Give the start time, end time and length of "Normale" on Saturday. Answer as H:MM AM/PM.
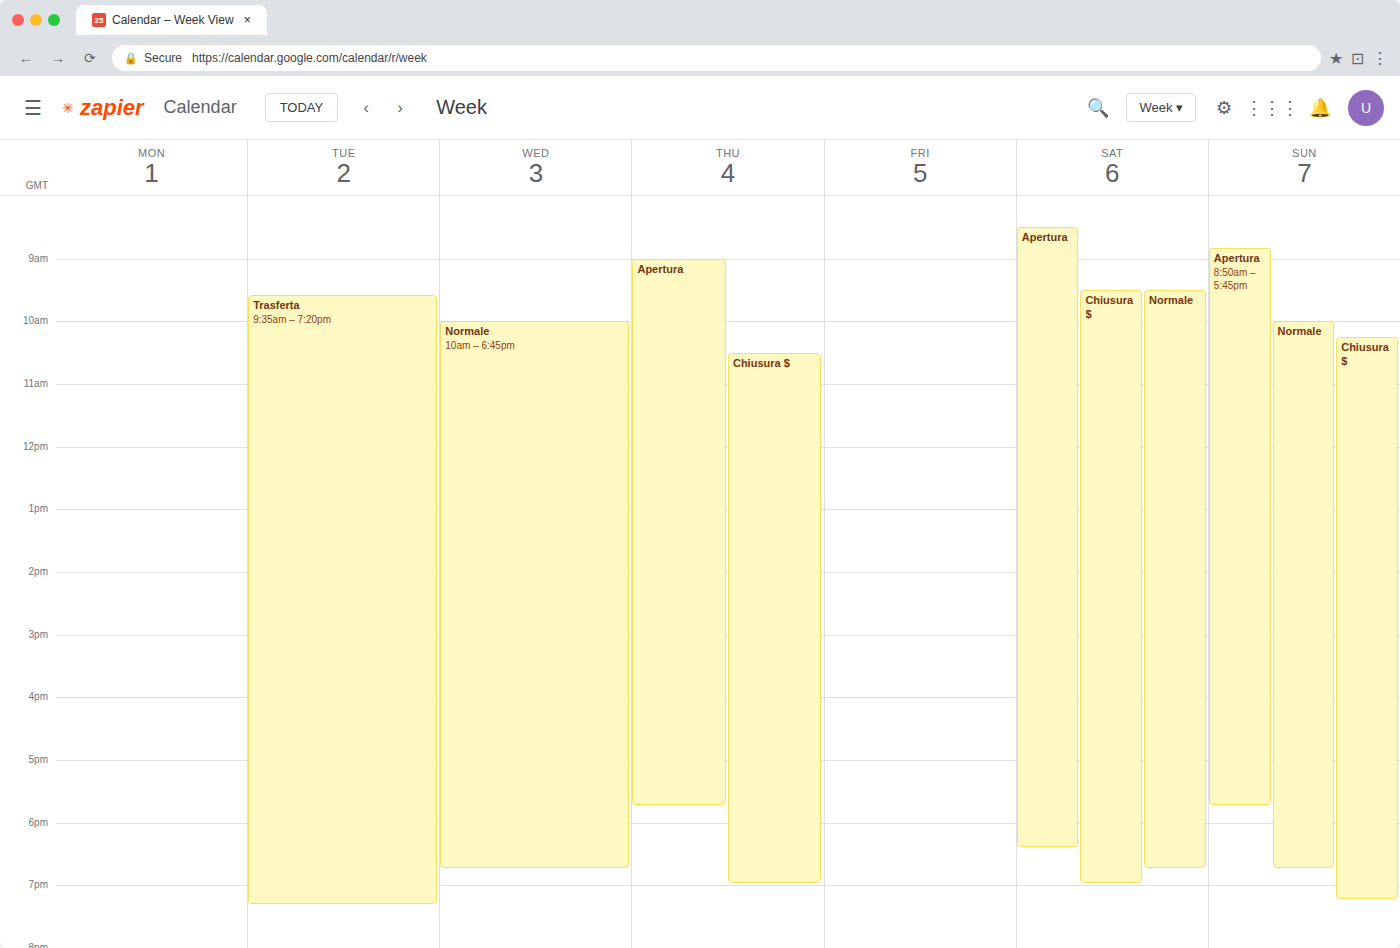
9:30 AM to 6:45 PM, 9 hours 15 minutes